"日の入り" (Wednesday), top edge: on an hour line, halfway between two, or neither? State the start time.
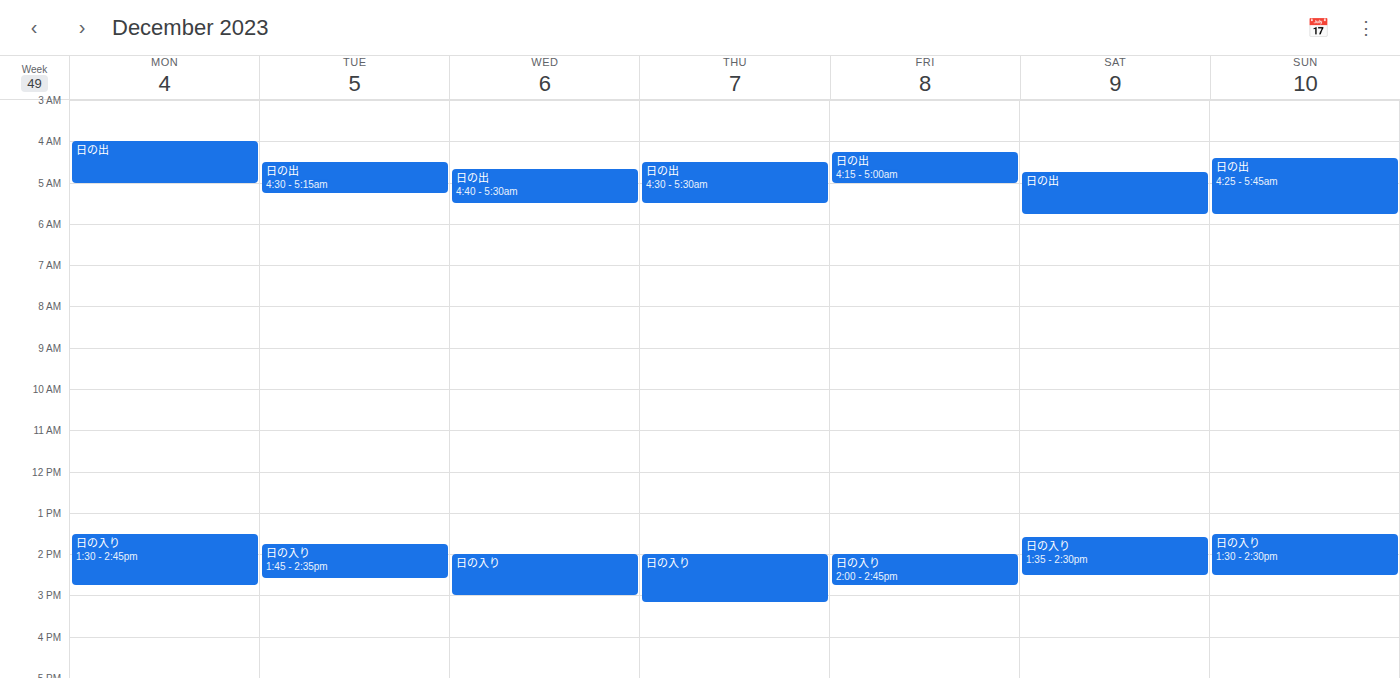
2:00 PM -- exactly on the 2 PM line.